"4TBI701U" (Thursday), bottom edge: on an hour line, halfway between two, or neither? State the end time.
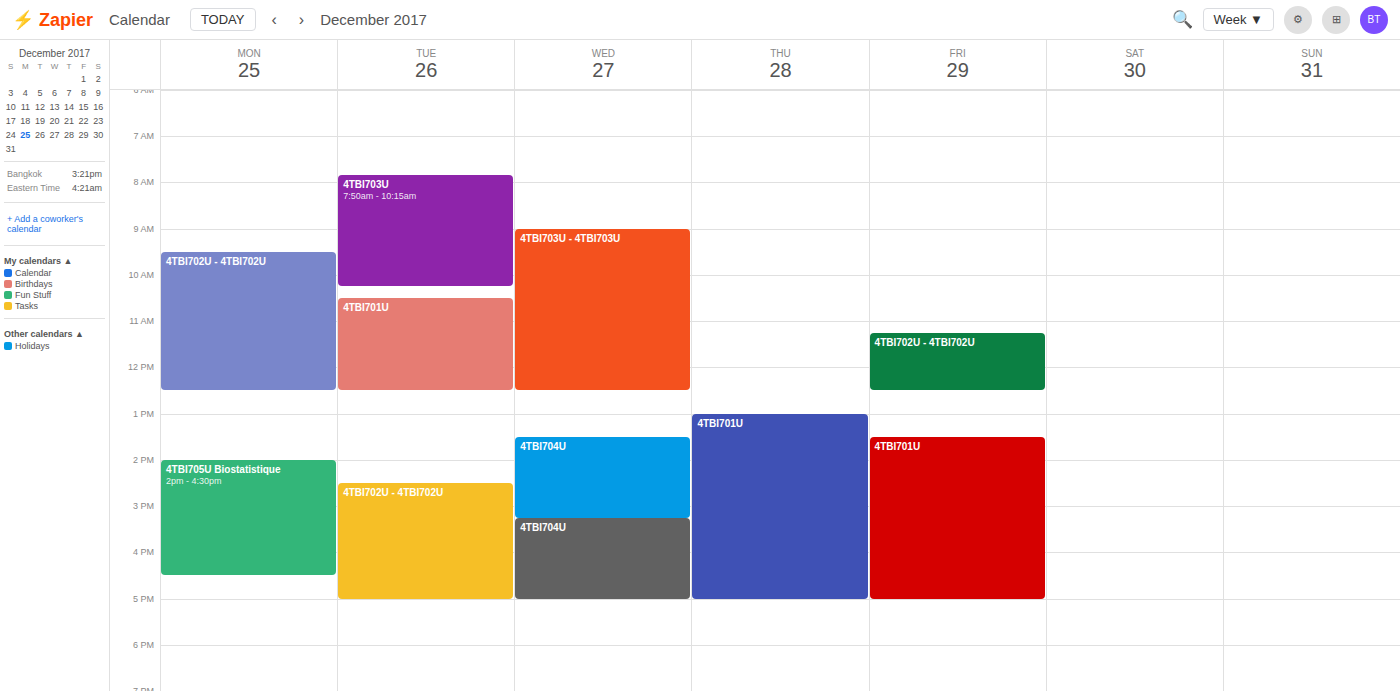
5:00 PM -- exactly on the 5 PM line.